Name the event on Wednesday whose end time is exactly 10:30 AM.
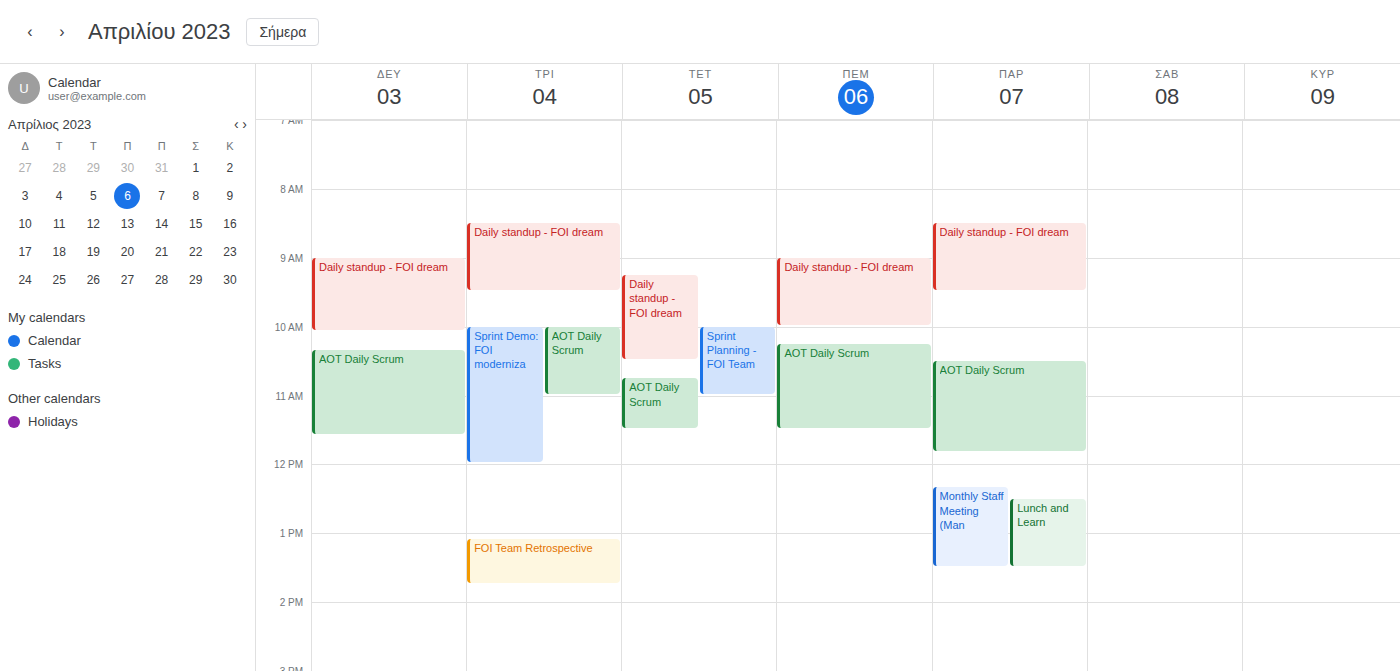
"Daily standup - FOI dream"